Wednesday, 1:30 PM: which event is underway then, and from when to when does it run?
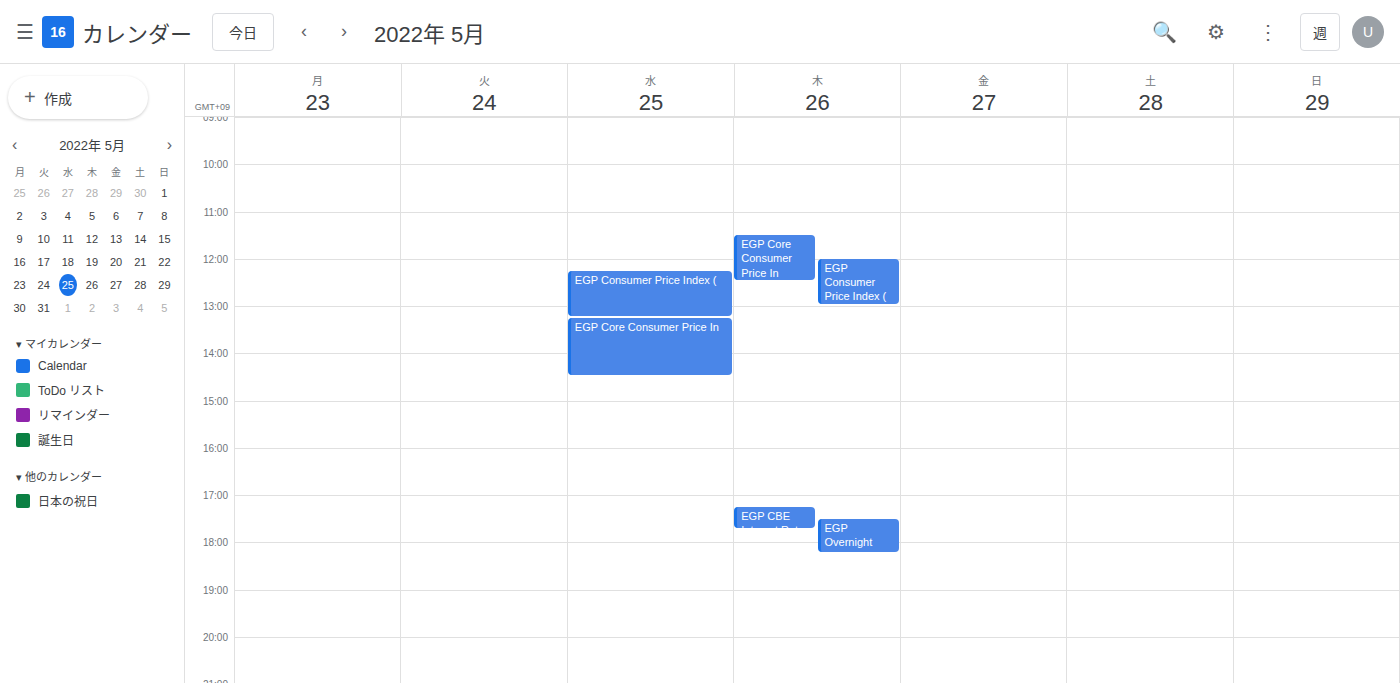
"EGP Core Consumer Price In", 1:15 PM to 2:30 PM